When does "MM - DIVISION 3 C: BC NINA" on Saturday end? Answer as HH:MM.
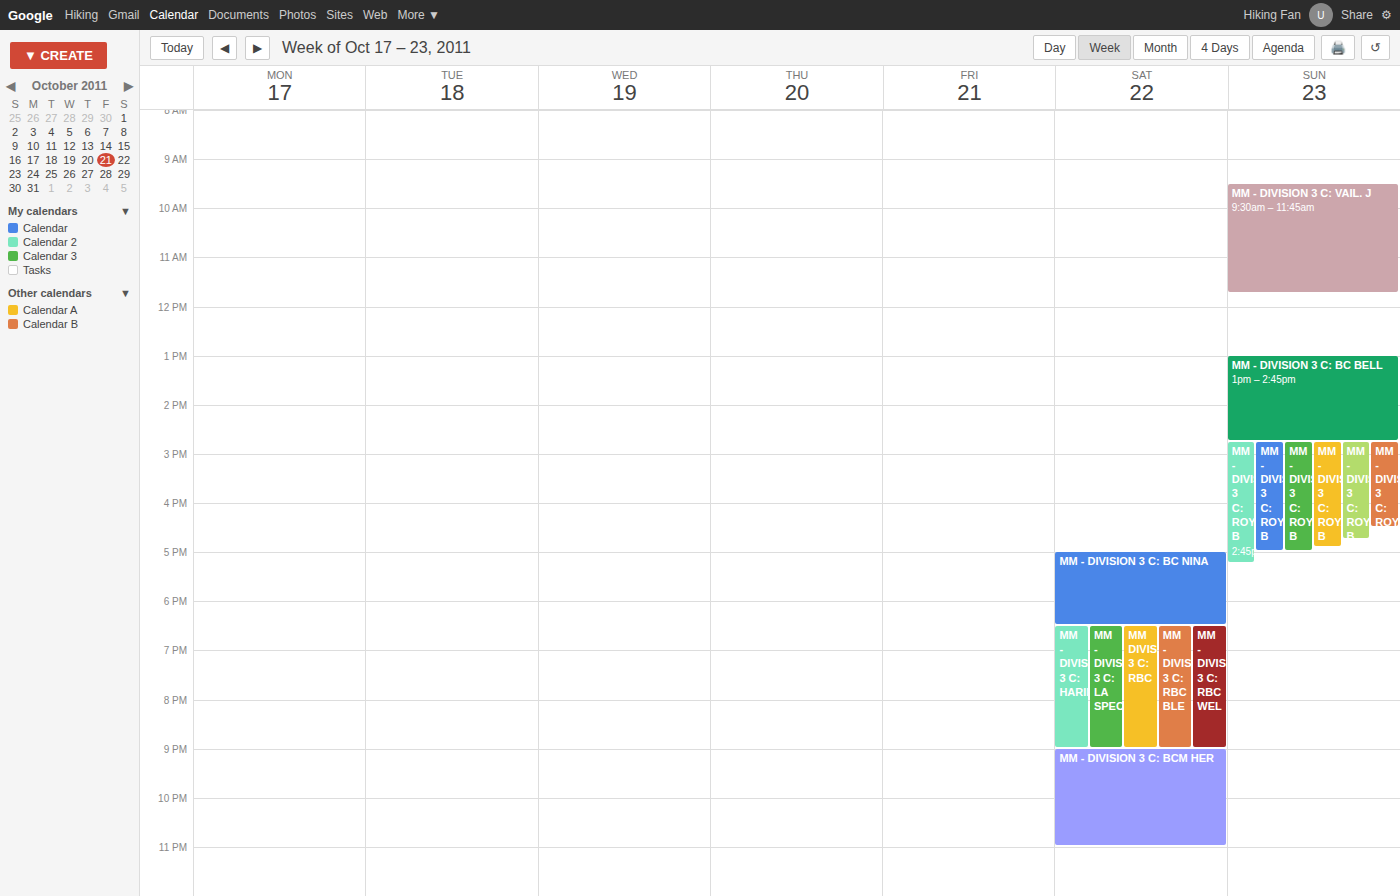
18:30